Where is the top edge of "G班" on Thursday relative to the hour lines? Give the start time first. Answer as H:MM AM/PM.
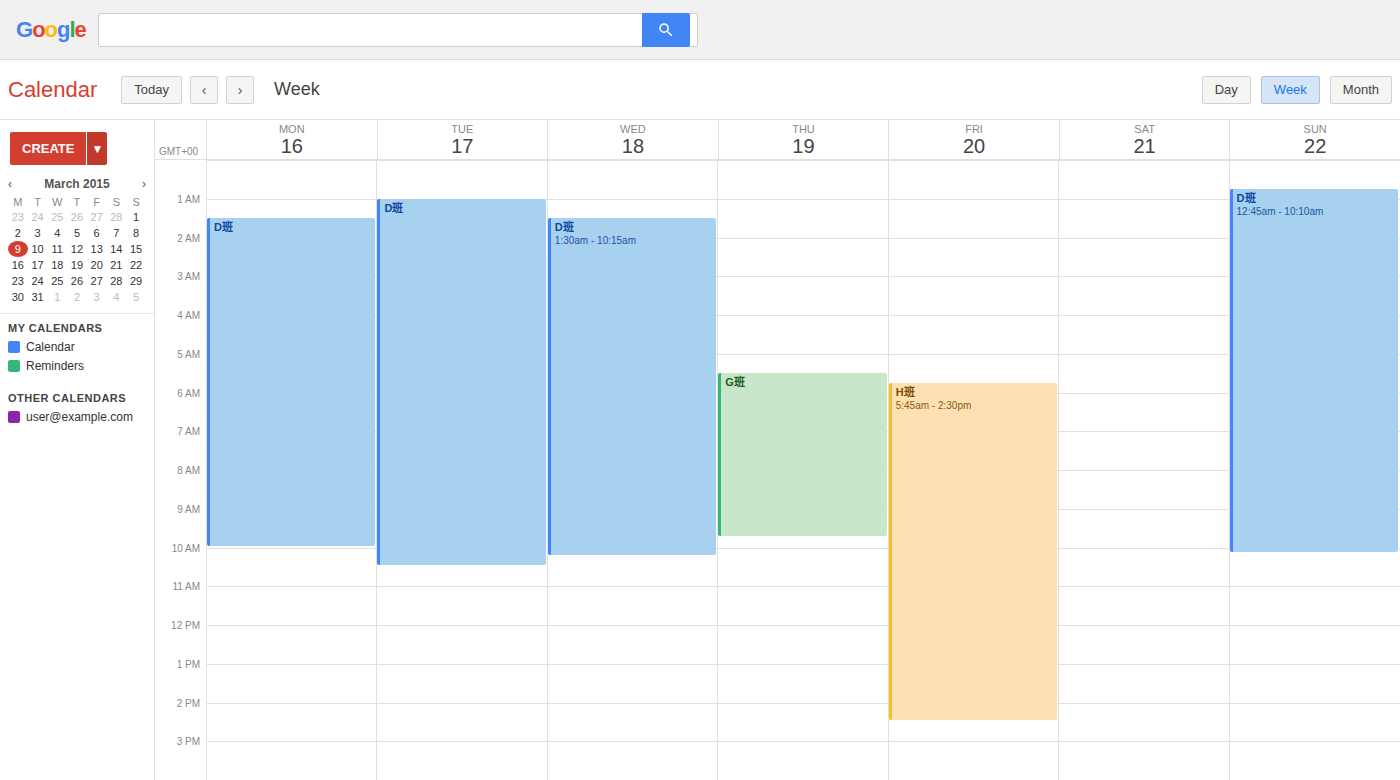
5:30 AM -- halfway between the 5 AM and 6 AM lines.